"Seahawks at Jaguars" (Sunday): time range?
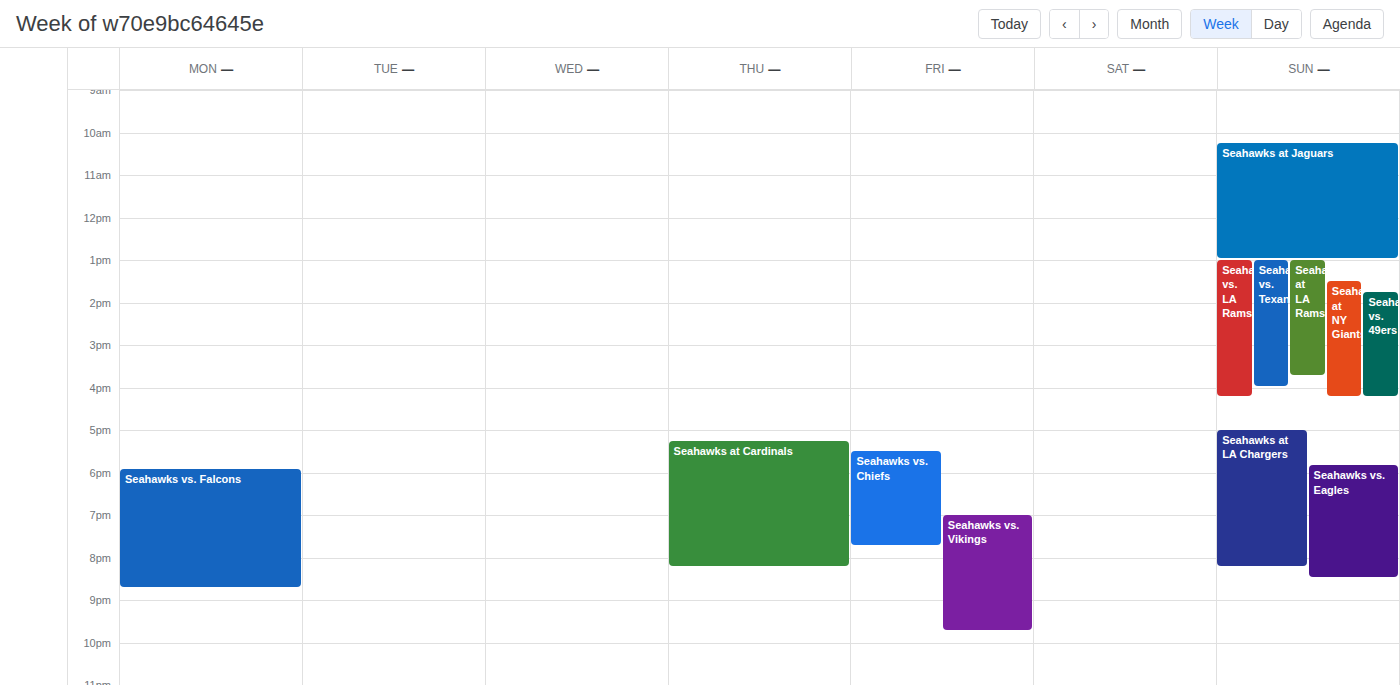
10:15 AM to 1:00 PM